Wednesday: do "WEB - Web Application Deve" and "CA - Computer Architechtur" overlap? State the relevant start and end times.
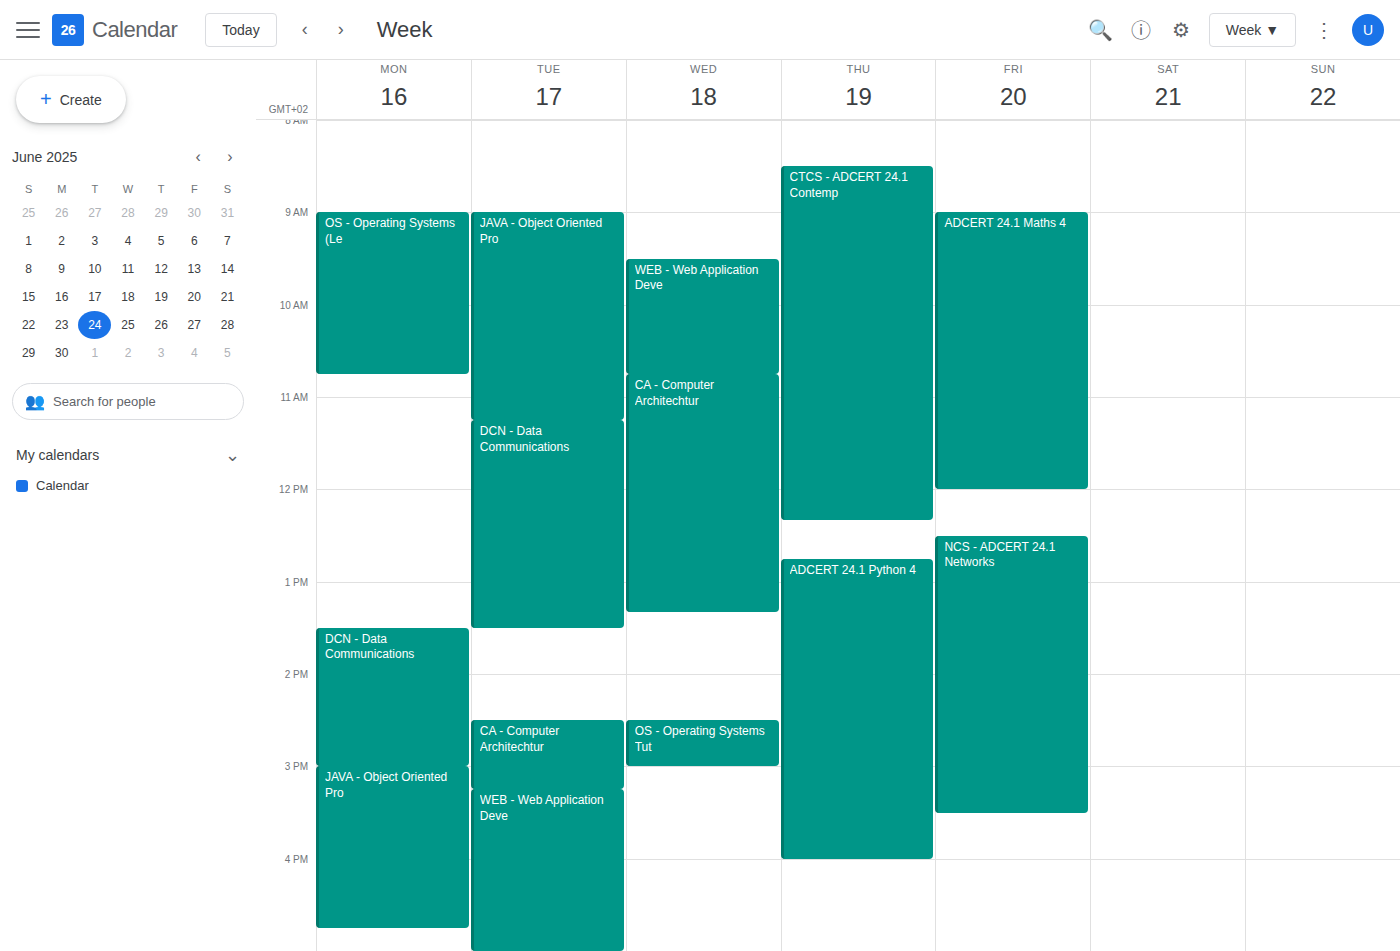
"WEB - Web Application Deve" ends at 10:45 AM, exactly when "CA - Computer Architechtur" starts -- they touch but do not overlap.